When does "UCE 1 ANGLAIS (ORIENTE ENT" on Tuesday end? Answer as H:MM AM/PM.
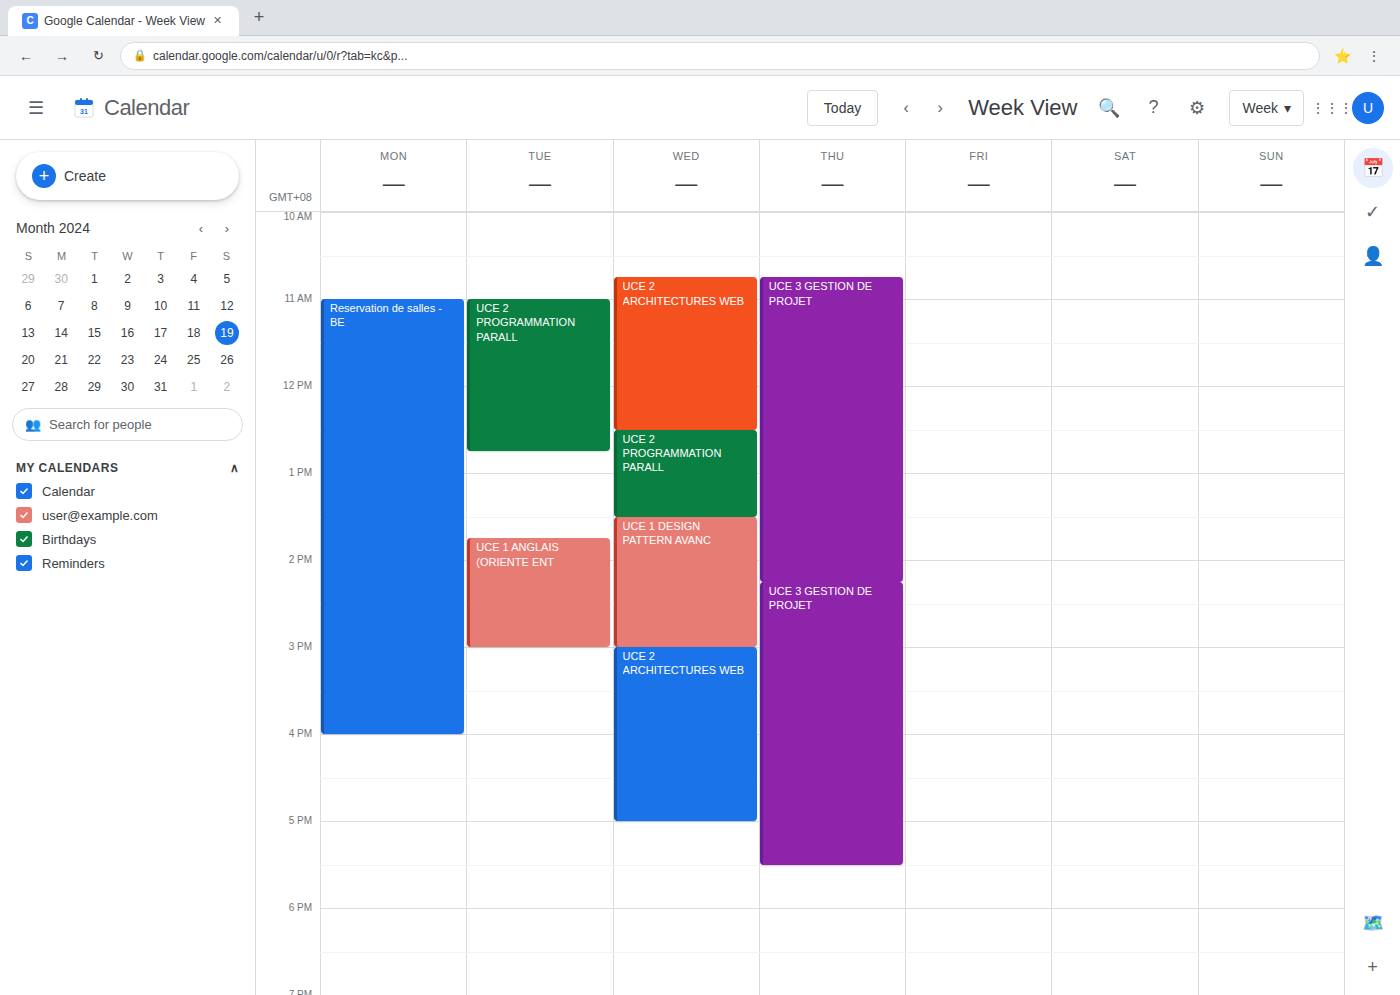
3:00 PM